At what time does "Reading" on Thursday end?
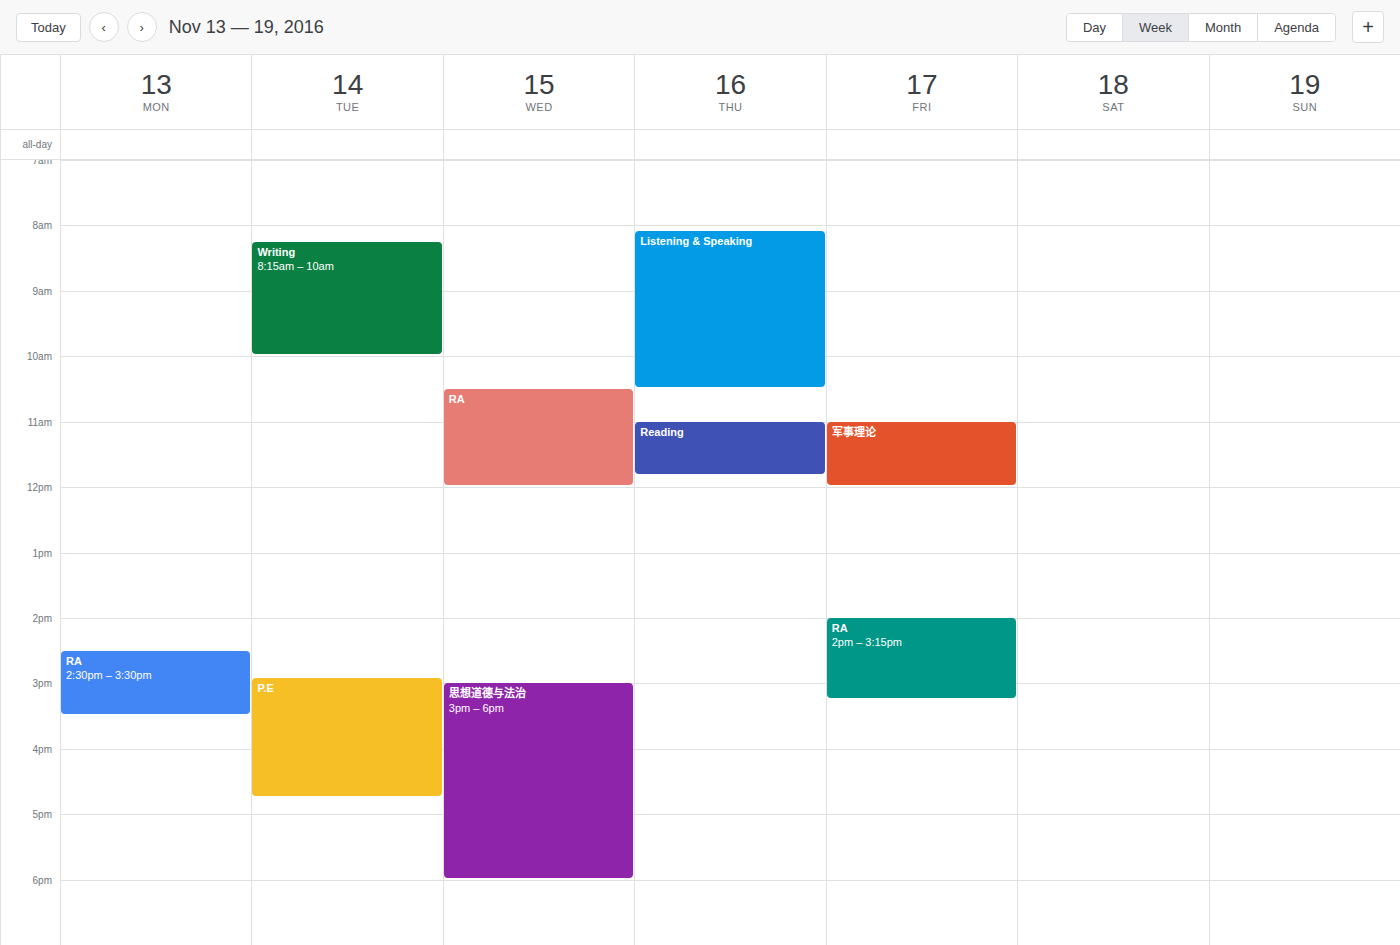
11:50 AM